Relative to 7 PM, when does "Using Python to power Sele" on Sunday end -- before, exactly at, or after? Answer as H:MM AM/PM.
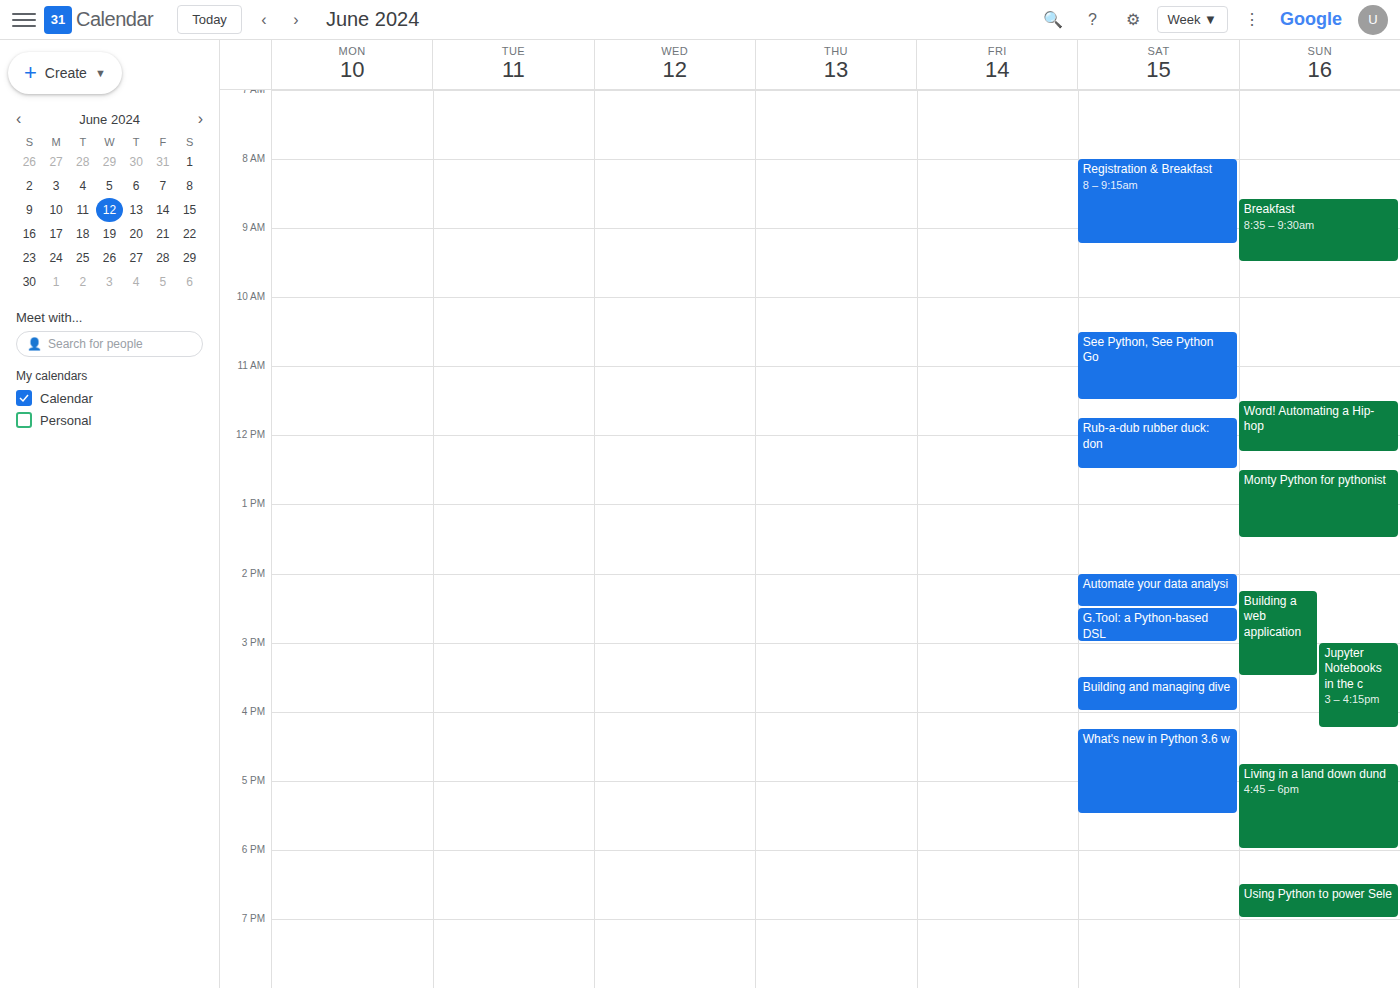
7:00 PM -- exactly at 7 PM, on the 7 PM line.